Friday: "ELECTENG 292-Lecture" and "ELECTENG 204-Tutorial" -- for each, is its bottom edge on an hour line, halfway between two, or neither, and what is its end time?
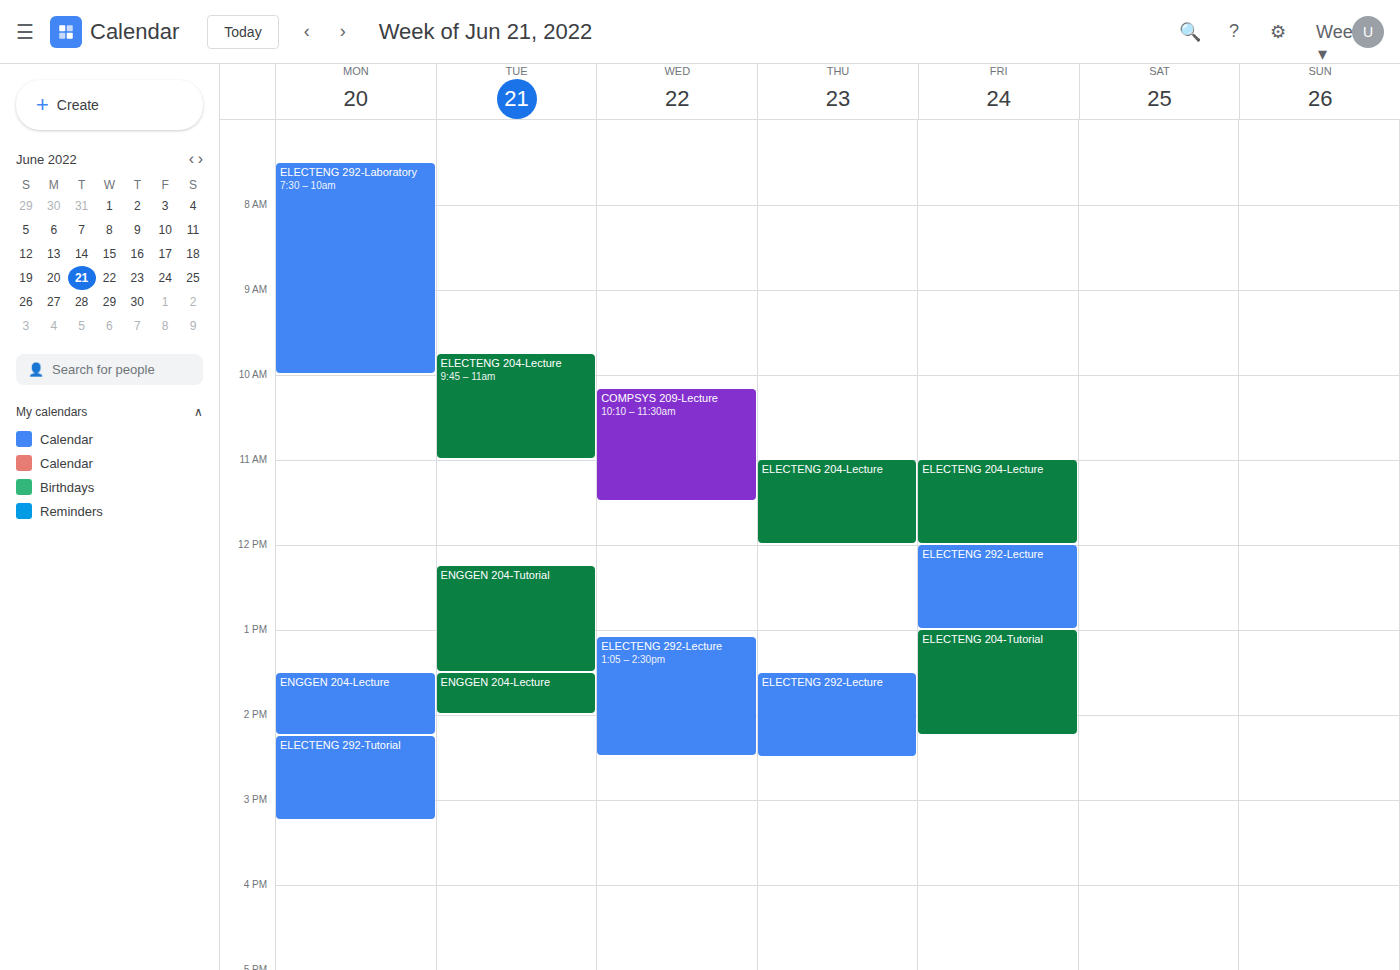
"ELECTENG 292-Lecture": 1:00 PM, exactly on the 1 PM line. "ELECTENG 204-Tutorial": 2:15 PM, neither: a quarter of the way from the 2 PM line to the 3 PM line.